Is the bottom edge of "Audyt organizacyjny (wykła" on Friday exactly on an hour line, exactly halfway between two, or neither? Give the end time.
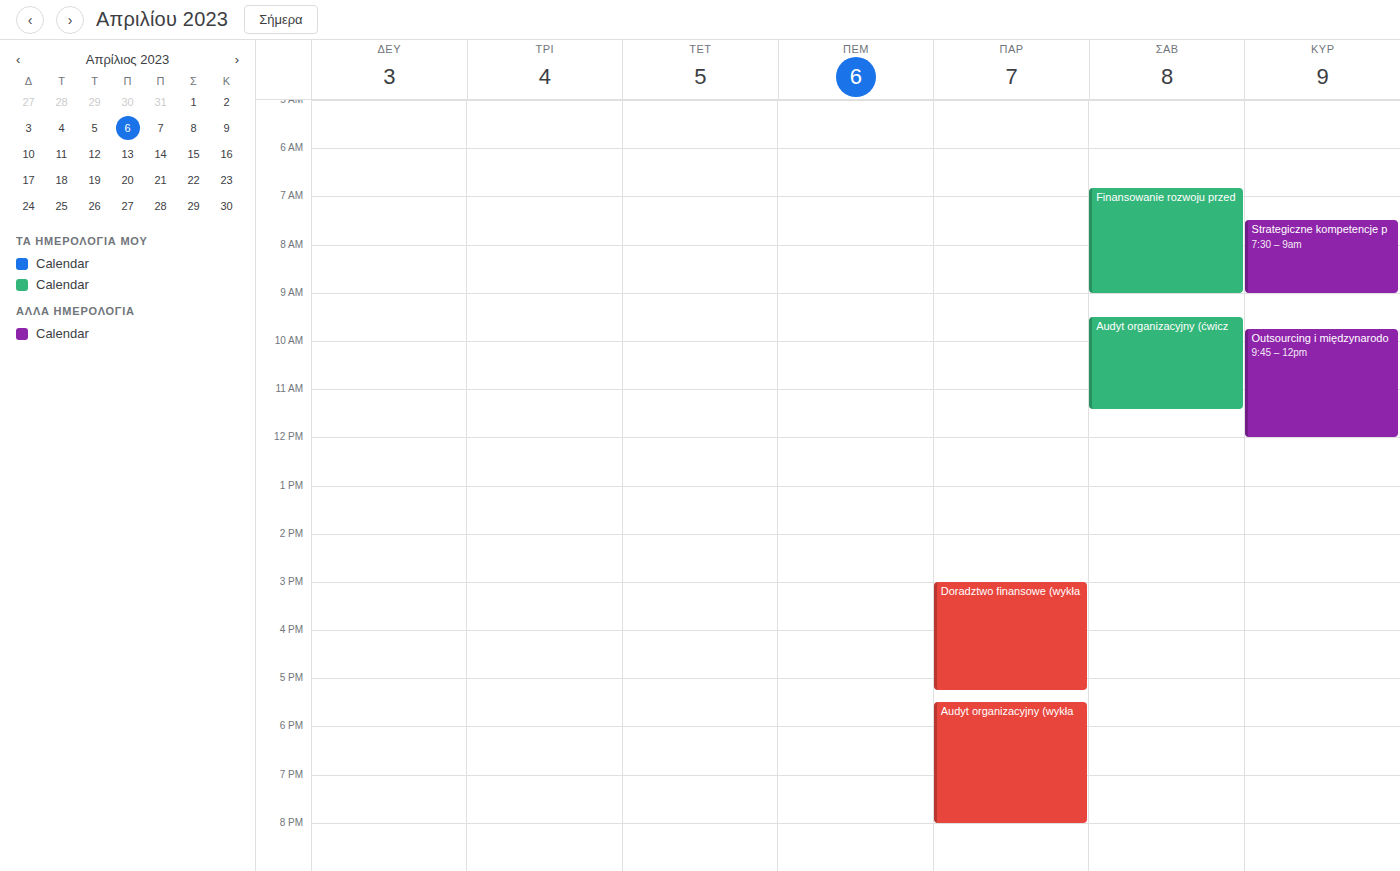
8:00 PM -- exactly on the 8 PM line.